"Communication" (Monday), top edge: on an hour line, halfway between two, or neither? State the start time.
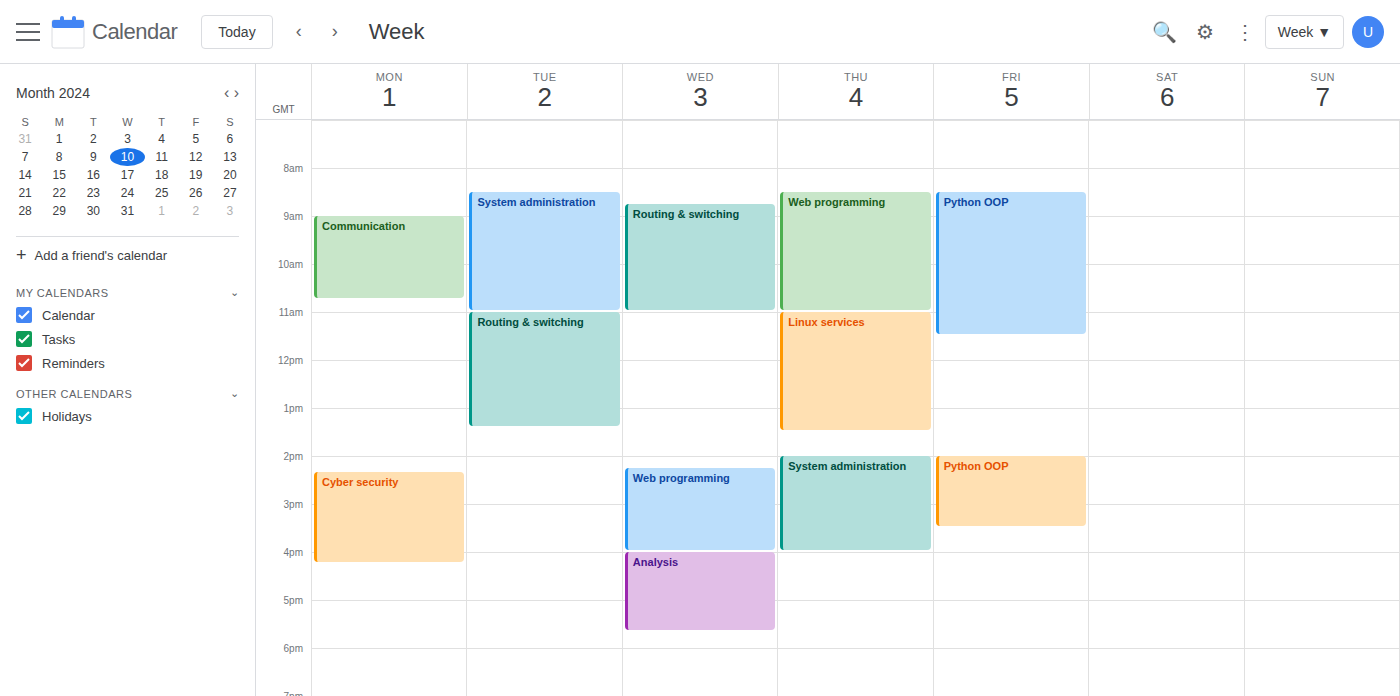
9:00 AM -- exactly on the 9 AM line.